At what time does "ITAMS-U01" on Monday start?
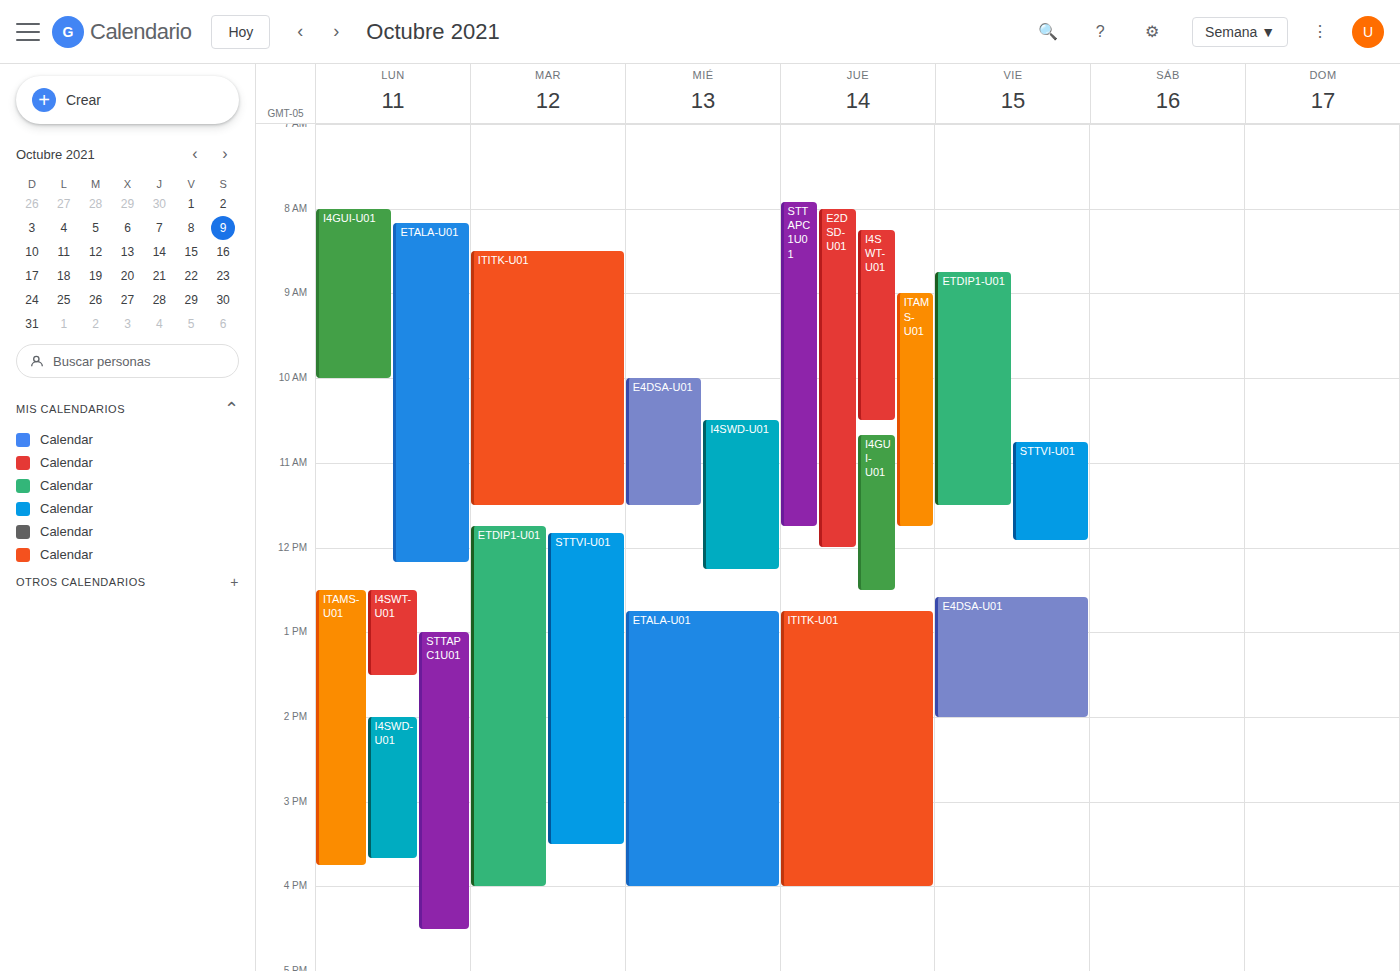
12:30 PM